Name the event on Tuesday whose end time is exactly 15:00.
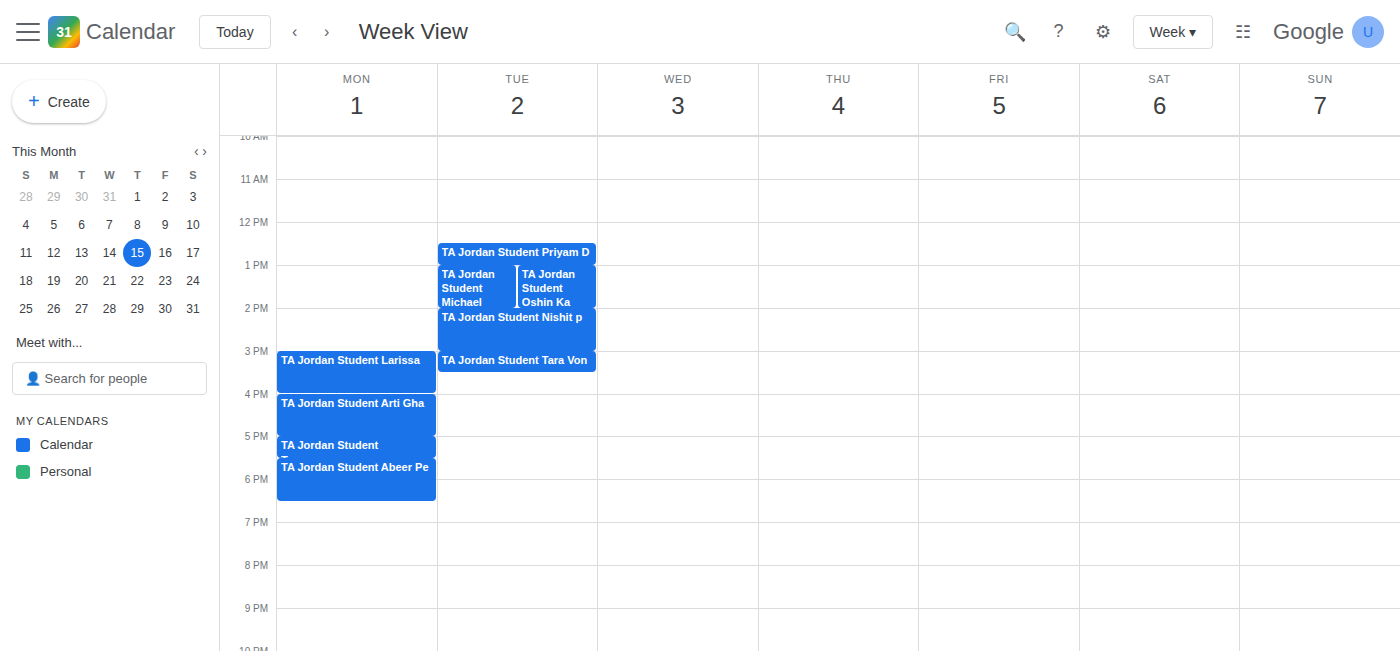
"TA Jordan Student Nishit p"